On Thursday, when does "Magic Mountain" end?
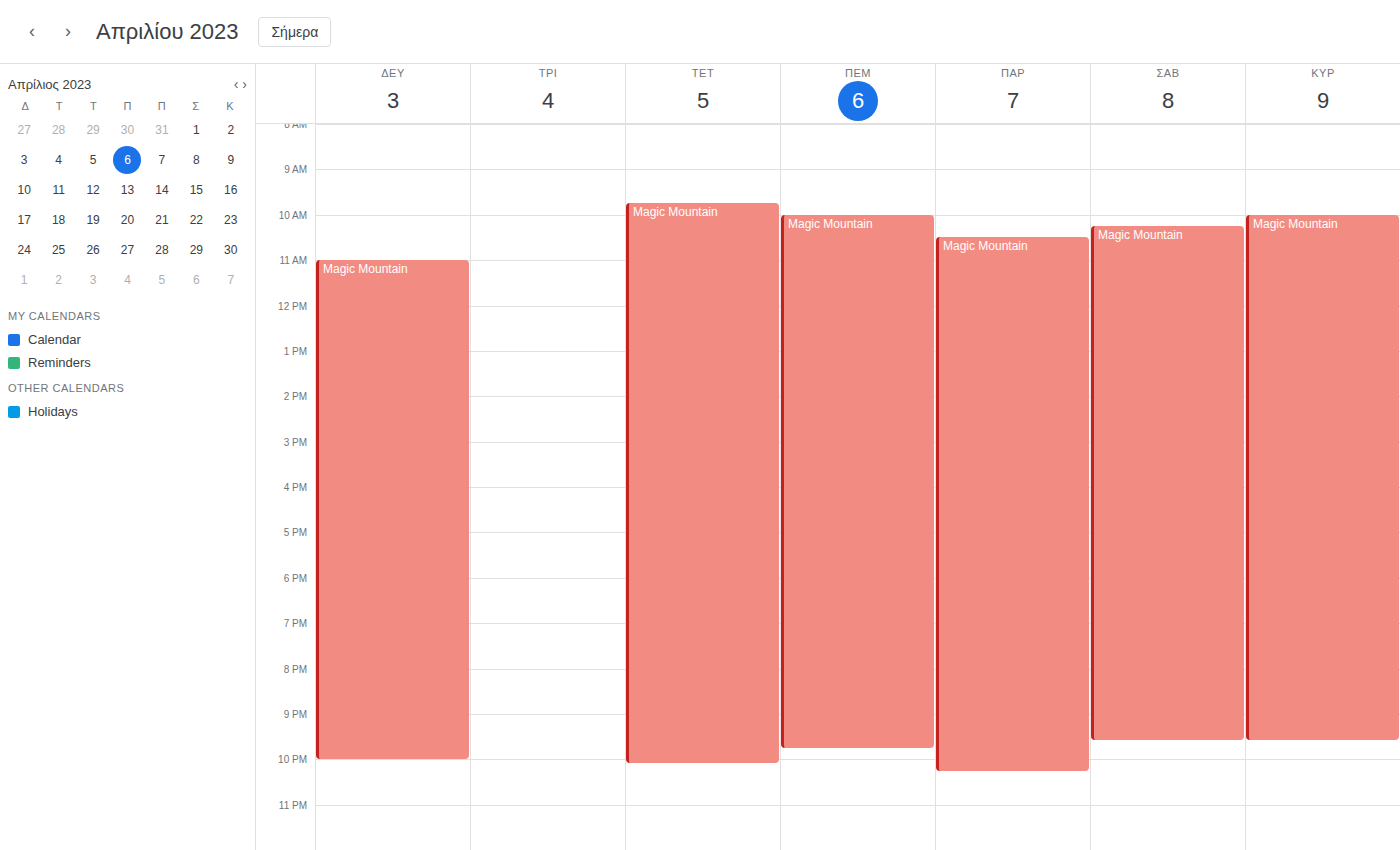
9:45 PM